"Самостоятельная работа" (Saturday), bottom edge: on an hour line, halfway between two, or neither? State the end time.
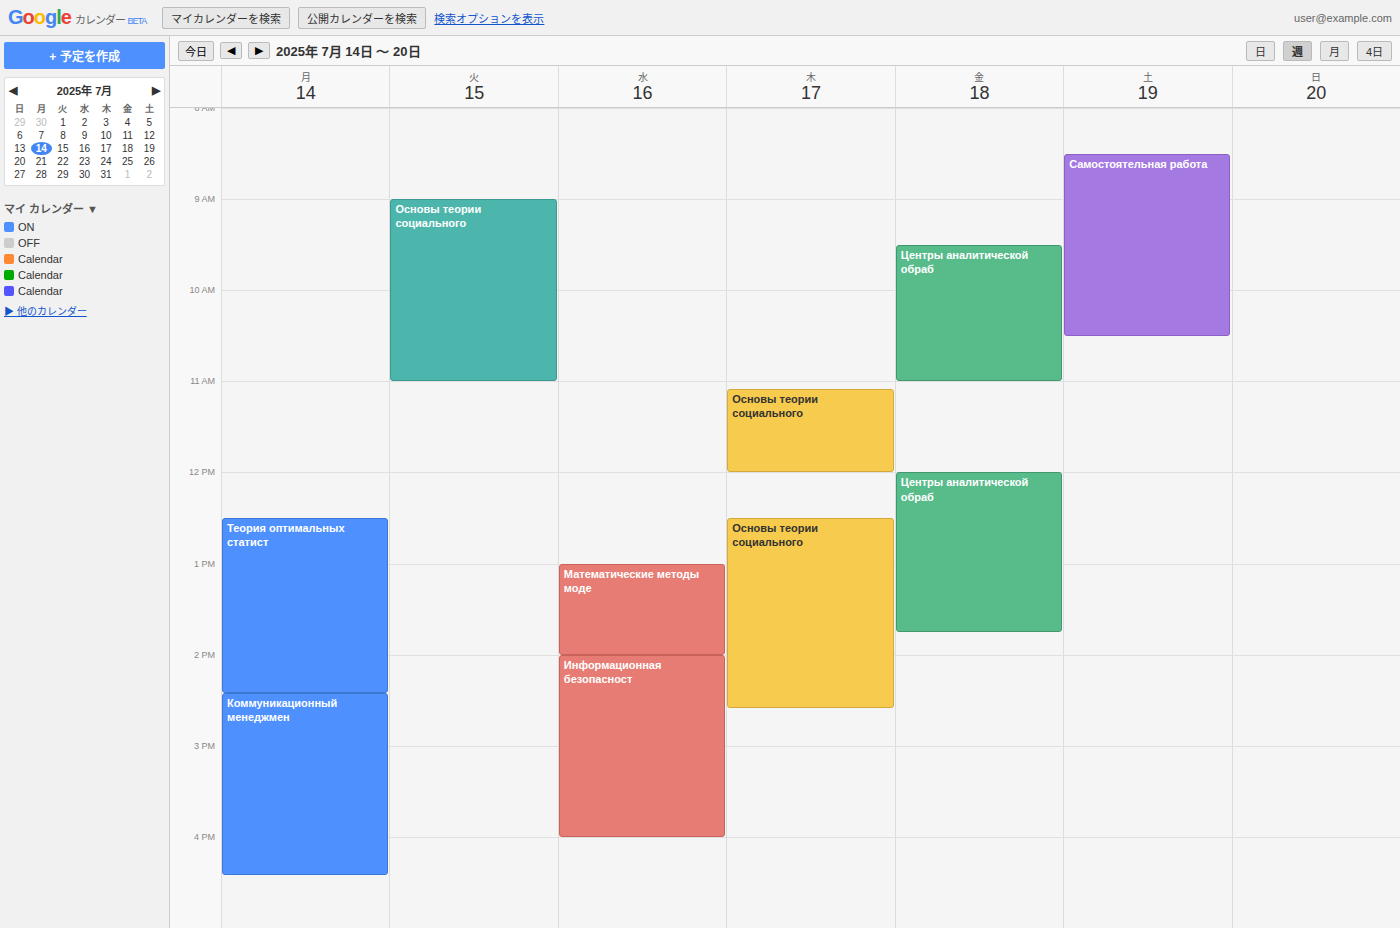
10:30 AM -- halfway between the 10 AM and 11 AM lines.